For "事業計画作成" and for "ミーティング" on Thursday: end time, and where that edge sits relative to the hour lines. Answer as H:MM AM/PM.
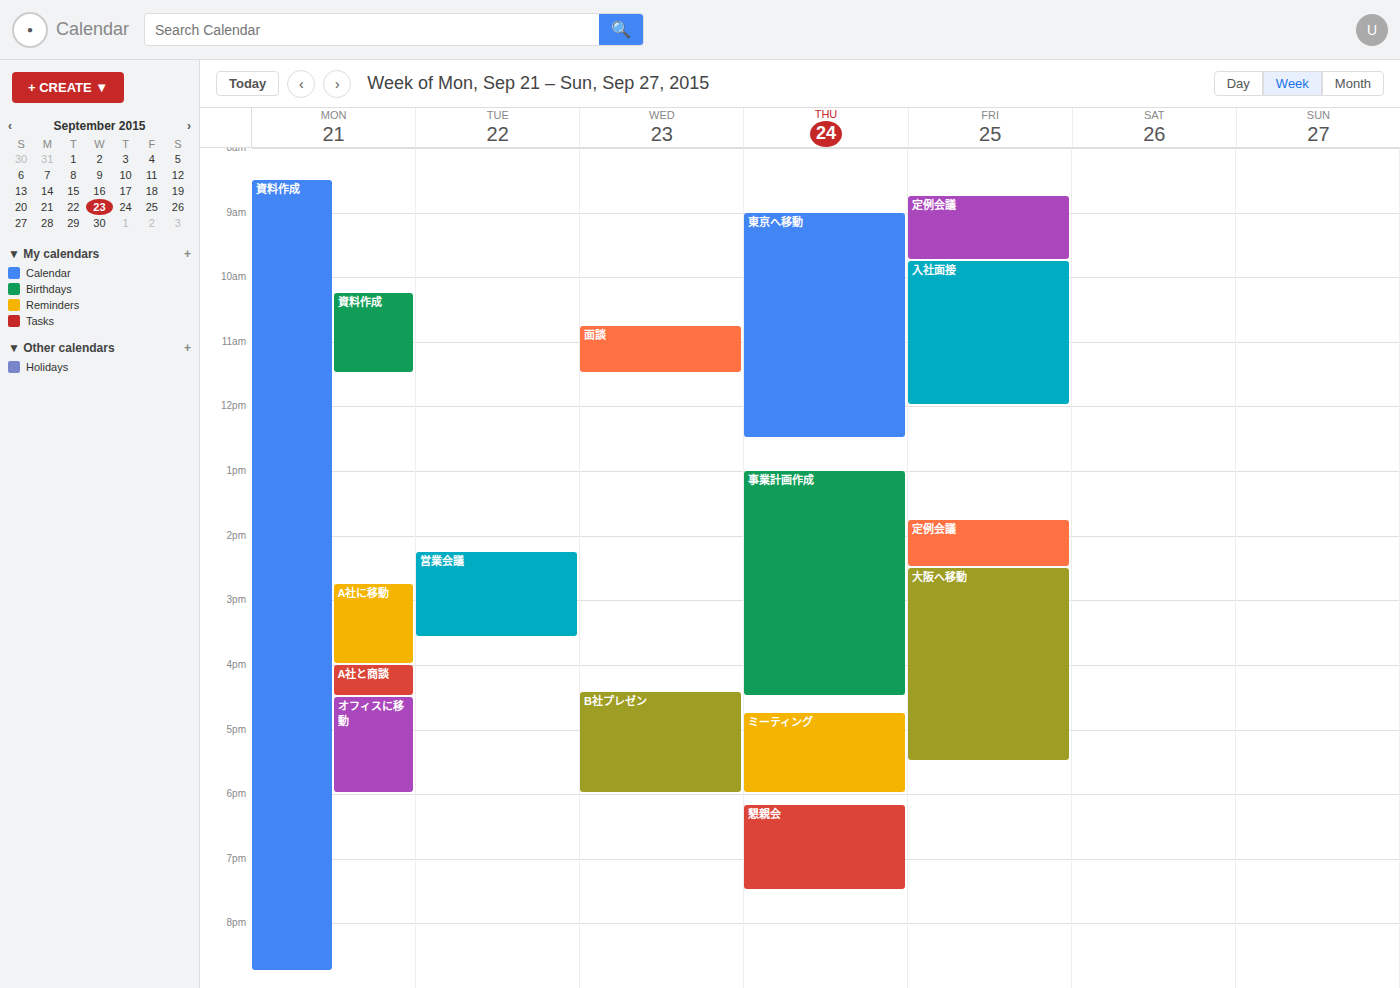
"事業計画作成": 4:30 PM, halfway between the 4 PM and 5 PM lines. "ミーティング": 6:00 PM, exactly on the 6 PM line.